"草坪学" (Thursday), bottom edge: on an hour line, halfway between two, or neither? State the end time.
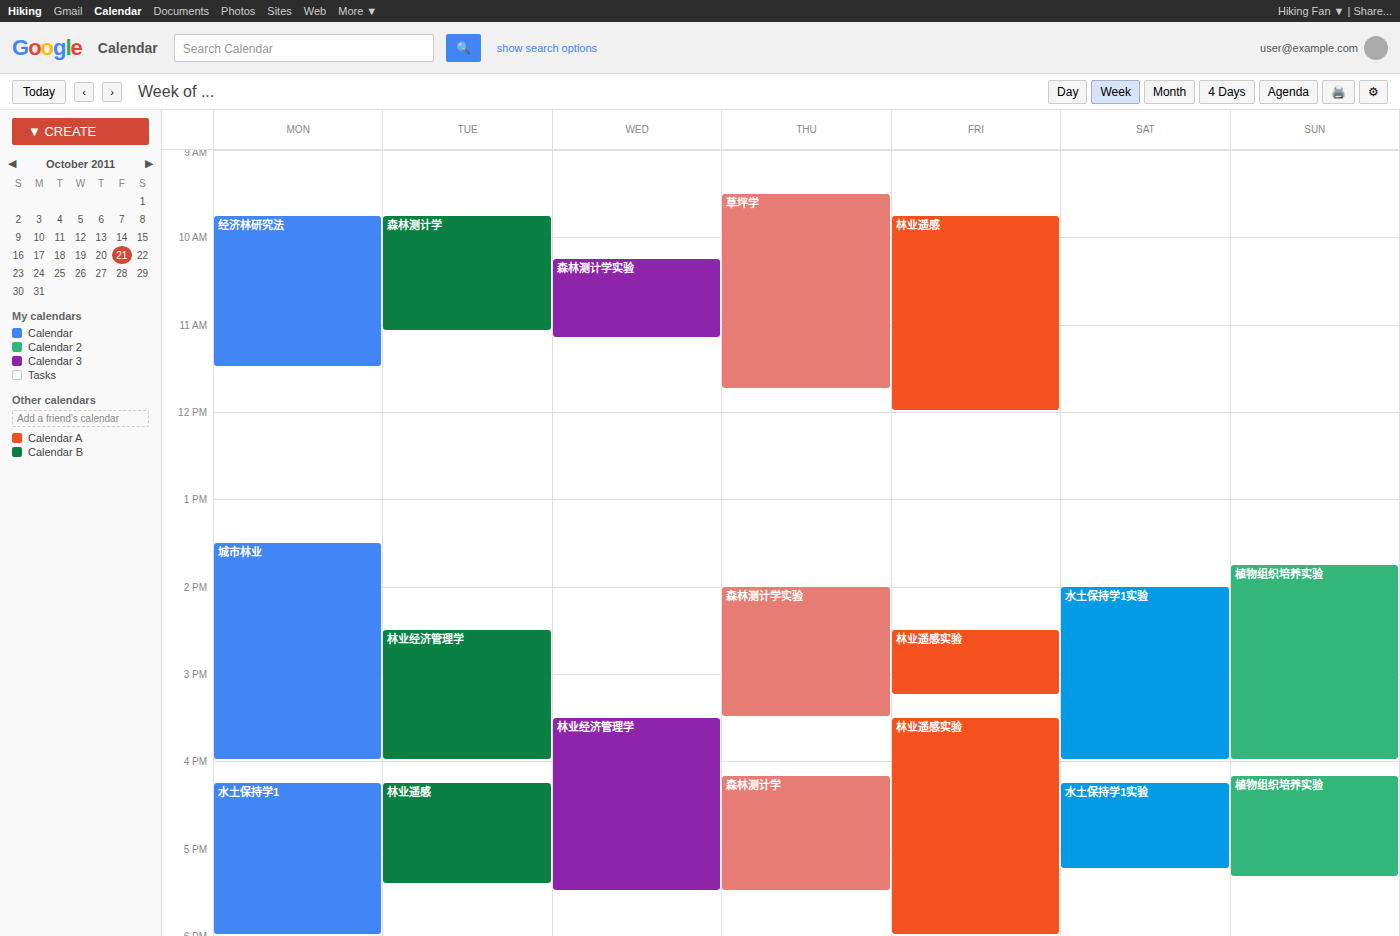
11:45 AM -- neither: three quarters of the way from the 11 AM line to the 12 PM line.